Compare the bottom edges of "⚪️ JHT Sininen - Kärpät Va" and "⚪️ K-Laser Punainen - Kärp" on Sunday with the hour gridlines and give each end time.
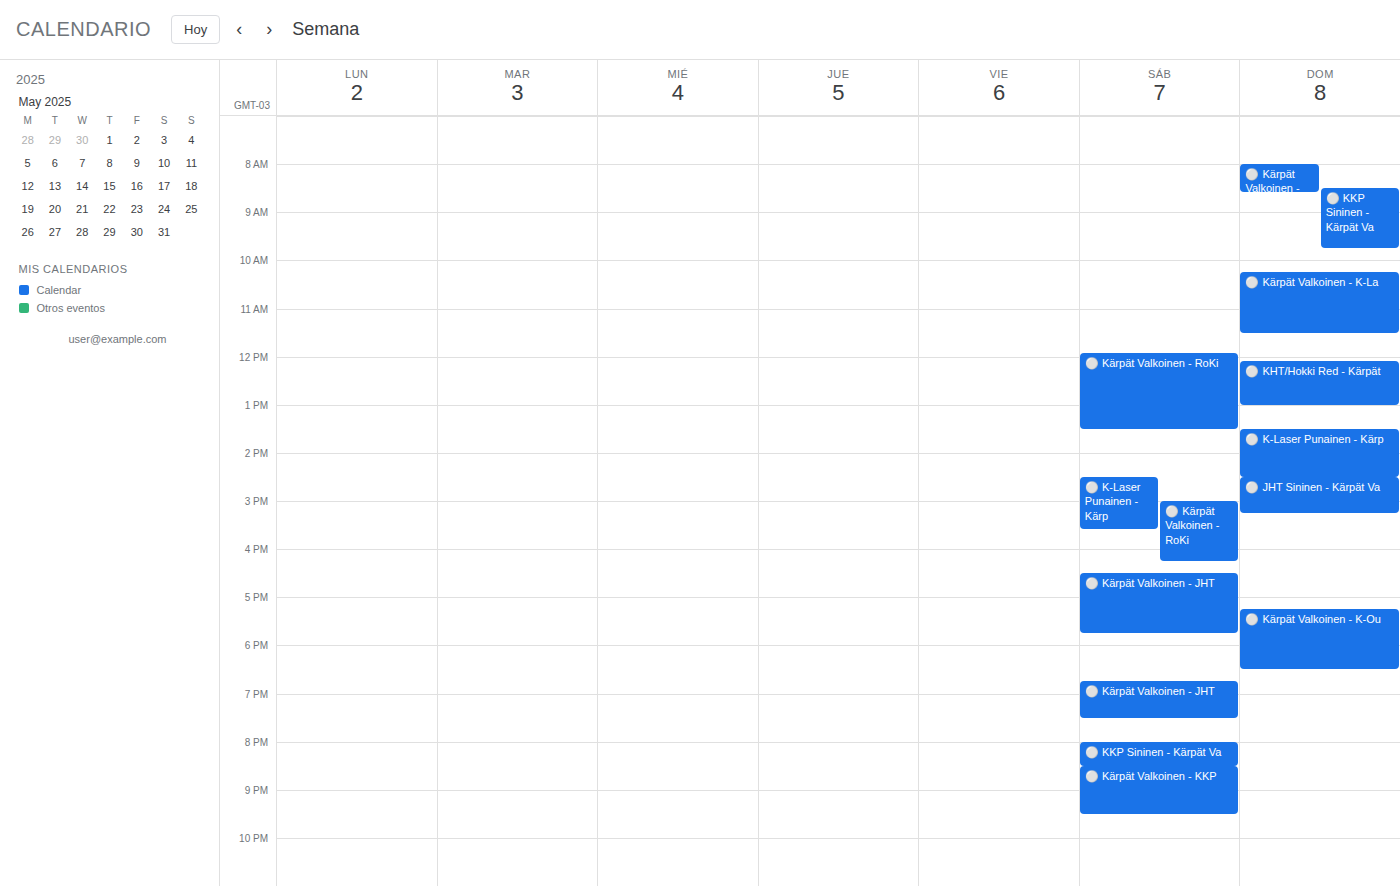
"⚪️ JHT Sininen - Kärpät Va": 3:15 PM, neither: a quarter of the way from the 3 PM line to the 4 PM line. "⚪️ K-Laser Punainen - Kärp": 2:30 PM, halfway between the 2 PM and 3 PM lines.